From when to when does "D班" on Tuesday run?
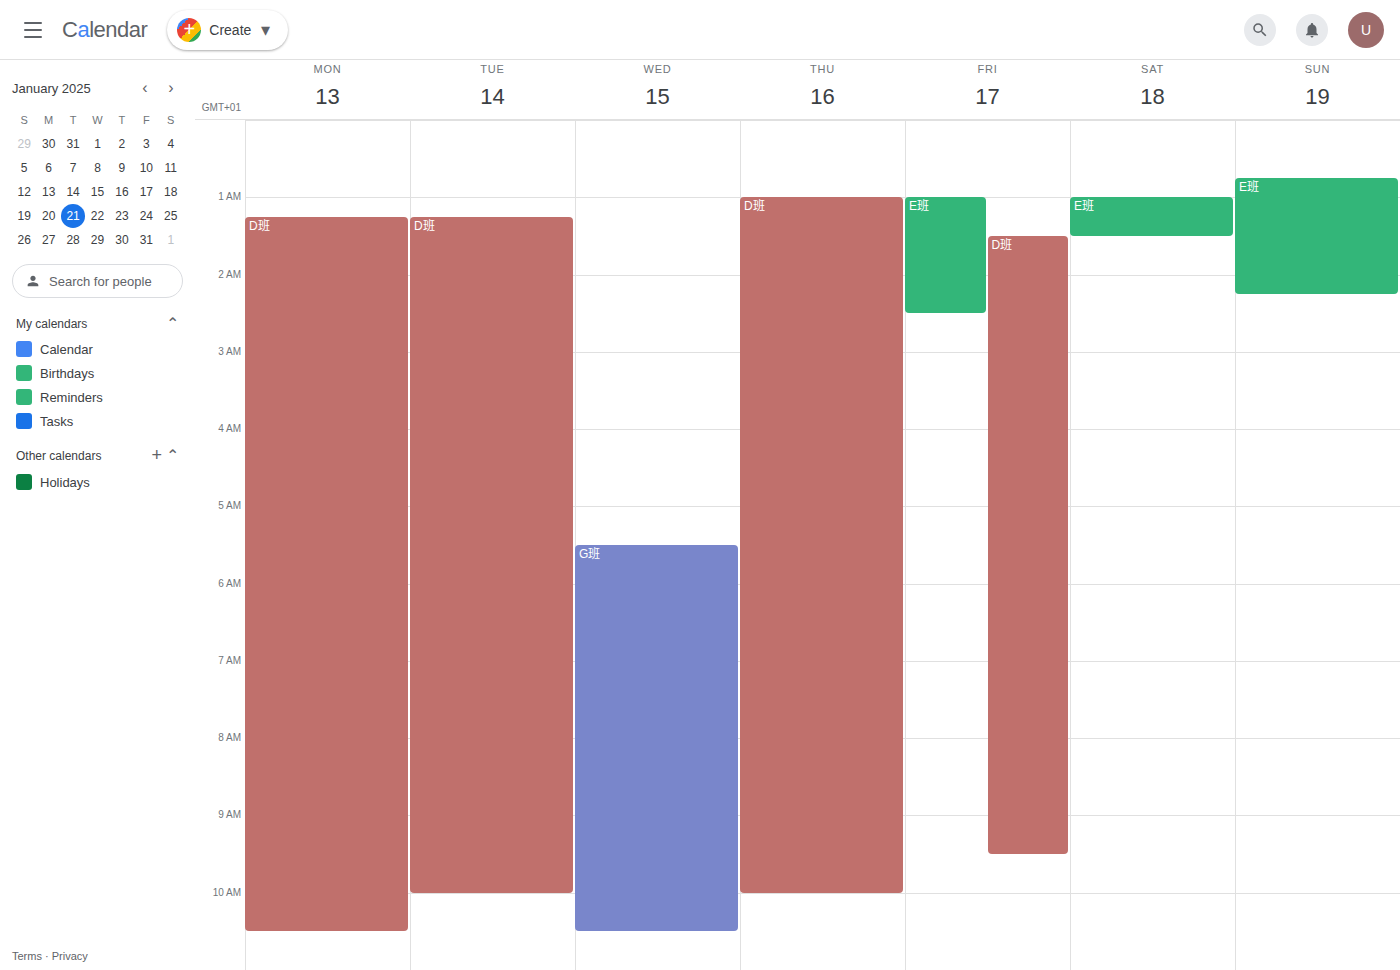
1:15 AM to 10:00 AM